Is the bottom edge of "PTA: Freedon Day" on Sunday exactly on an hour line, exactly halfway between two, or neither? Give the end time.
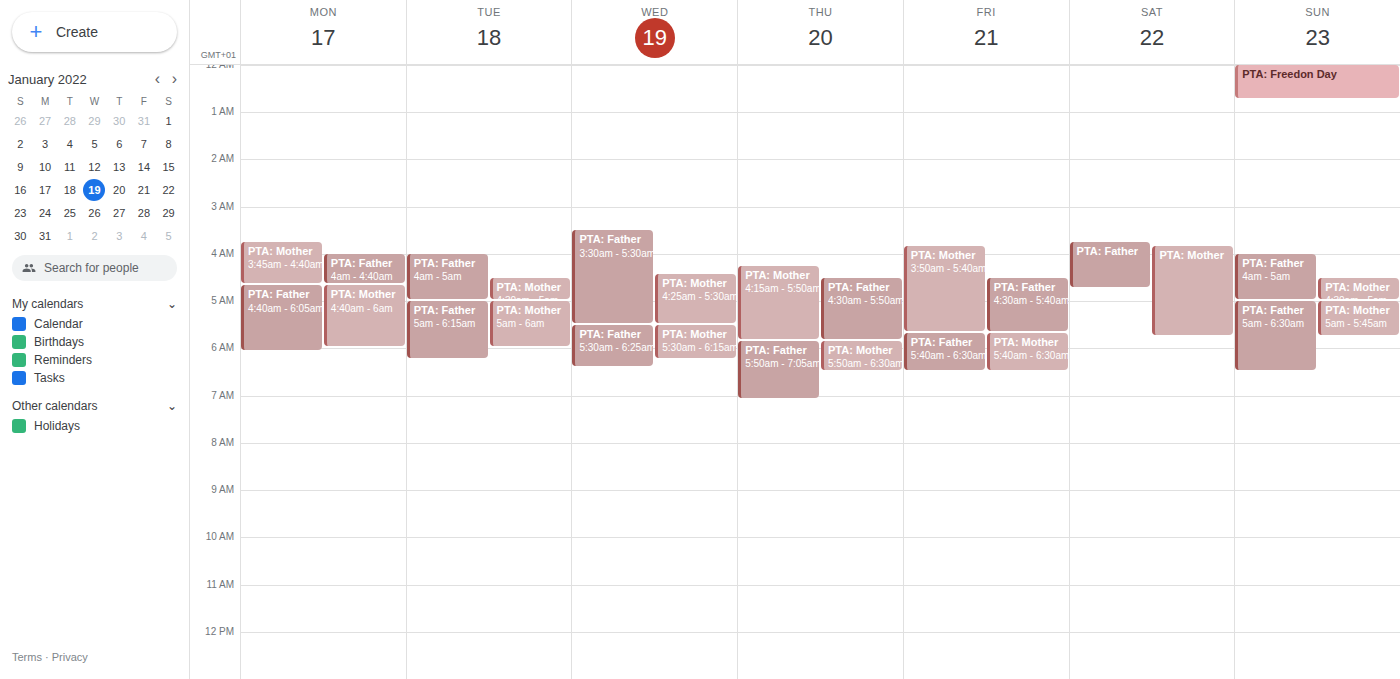
12:45 AM -- neither: three quarters of the way from the 12 AM line to the 1 AM line.